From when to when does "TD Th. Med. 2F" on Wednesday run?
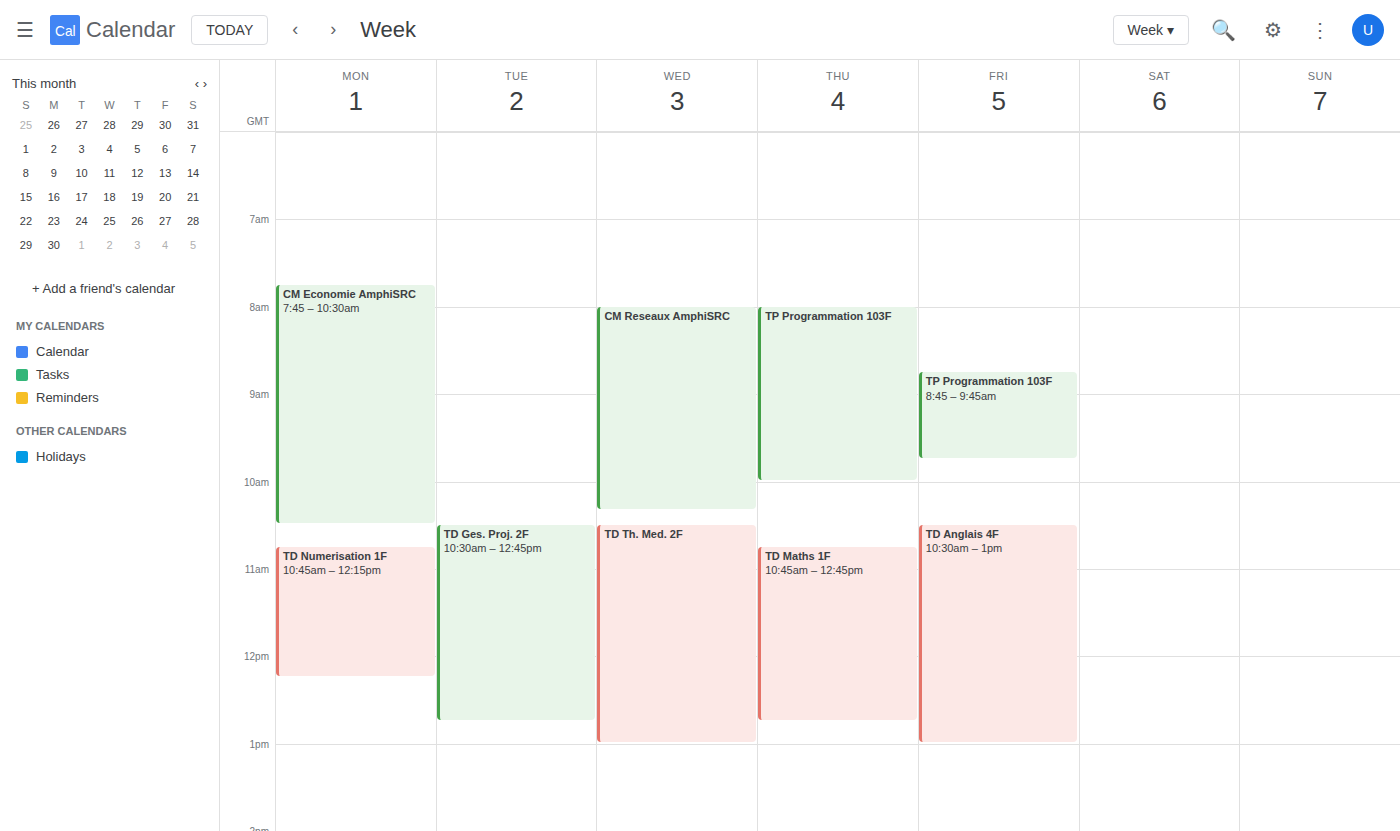
10:30 AM to 1:00 PM